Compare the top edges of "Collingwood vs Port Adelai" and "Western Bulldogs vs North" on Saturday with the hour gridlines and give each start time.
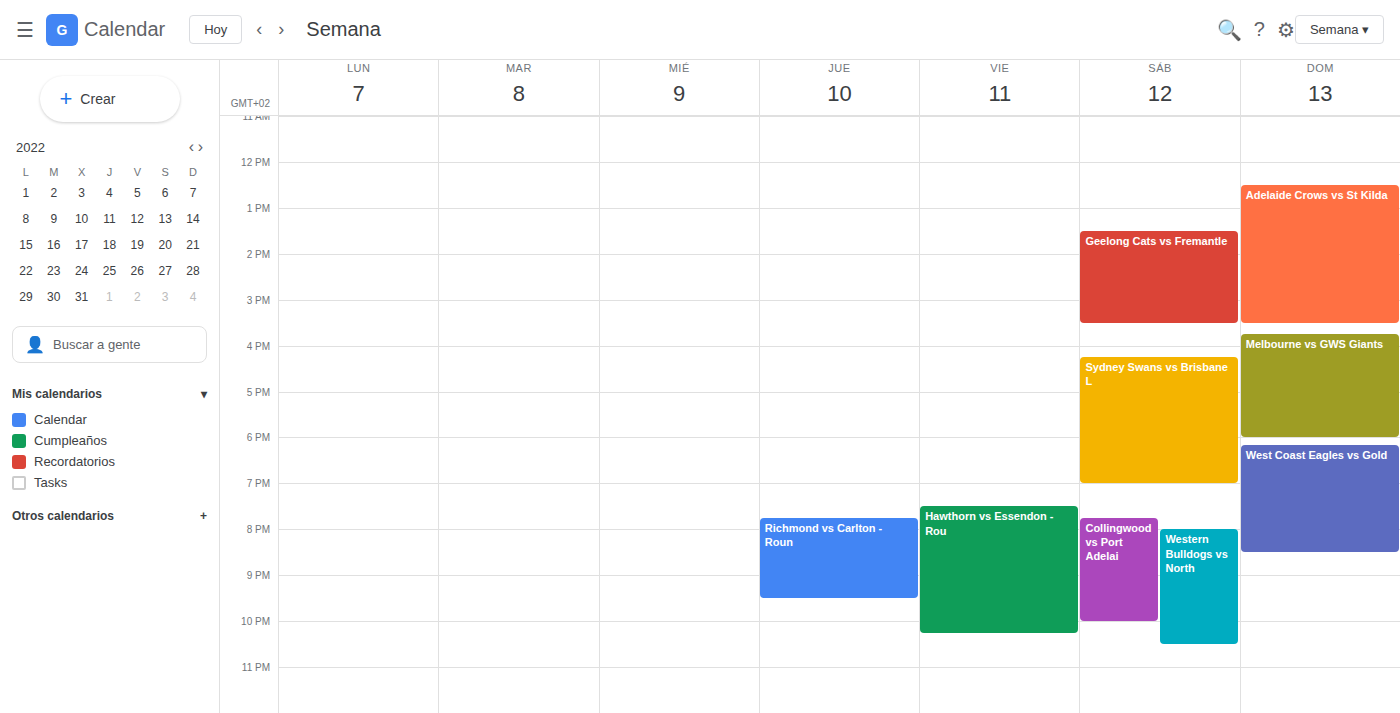
"Collingwood vs Port Adelai": 7:45 PM, neither: three quarters of the way from the 7 PM line to the 8 PM line. "Western Bulldogs vs North": 8:00 PM, exactly on the 8 PM line.